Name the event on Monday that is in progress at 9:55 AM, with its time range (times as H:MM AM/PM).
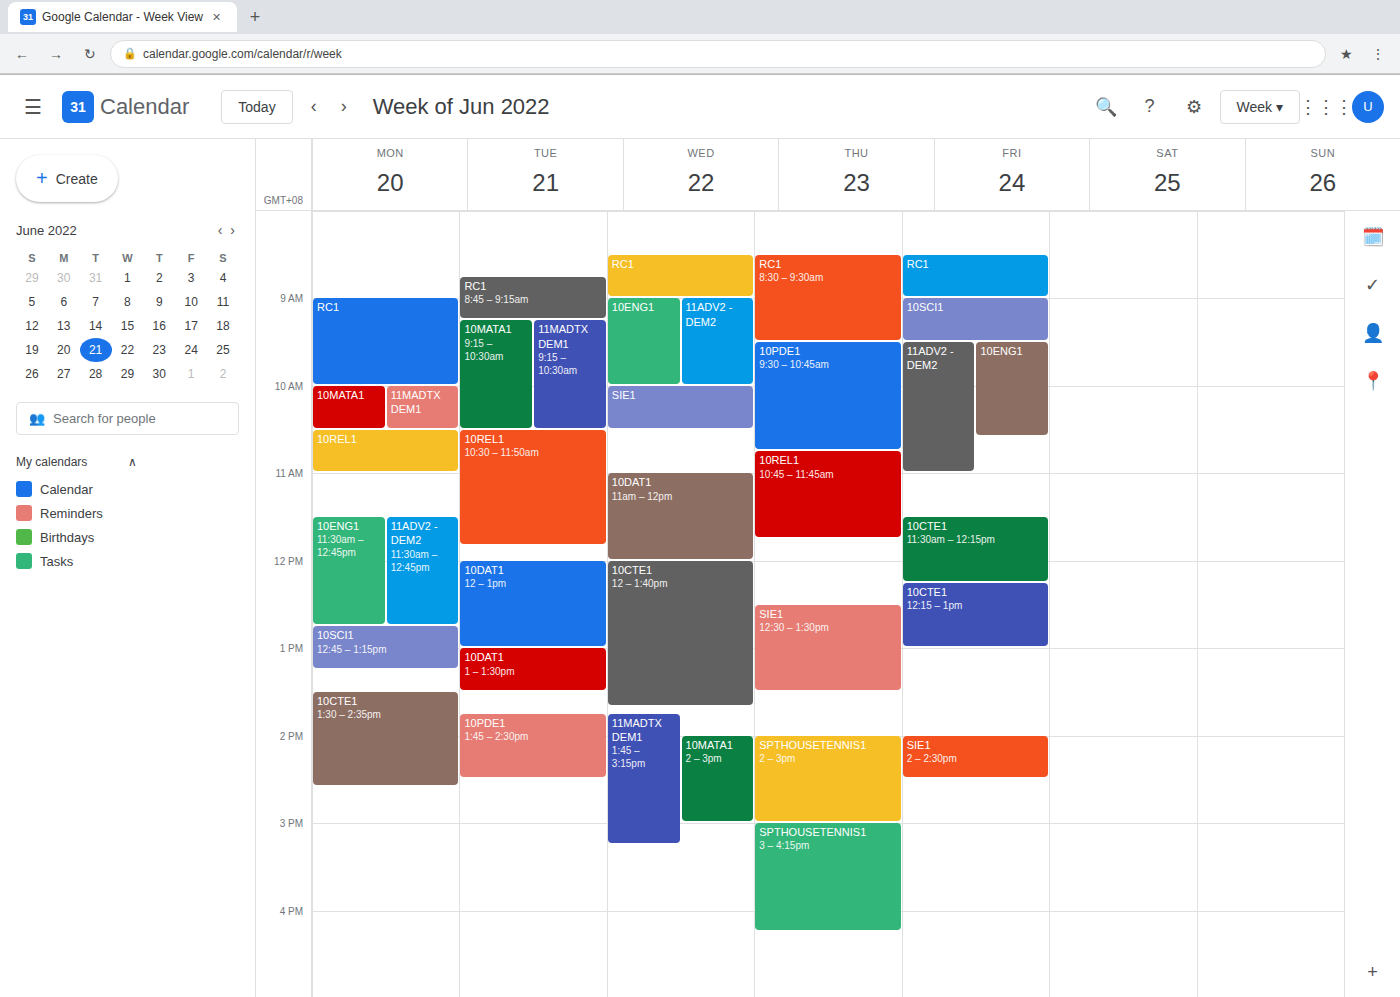
"RC1", 9:00 AM to 10:00 AM